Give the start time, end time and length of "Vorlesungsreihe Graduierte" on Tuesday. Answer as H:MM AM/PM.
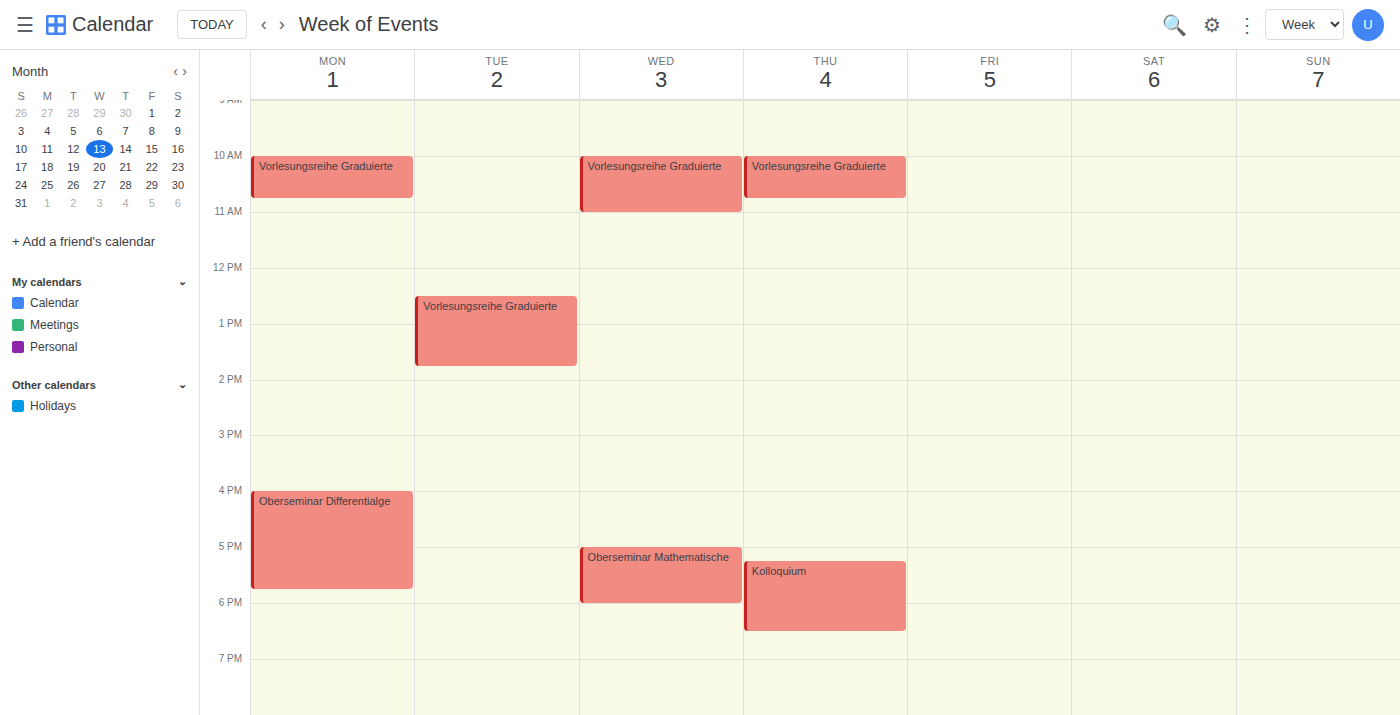
12:30 PM to 1:45 PM, 1 hour 15 minutes